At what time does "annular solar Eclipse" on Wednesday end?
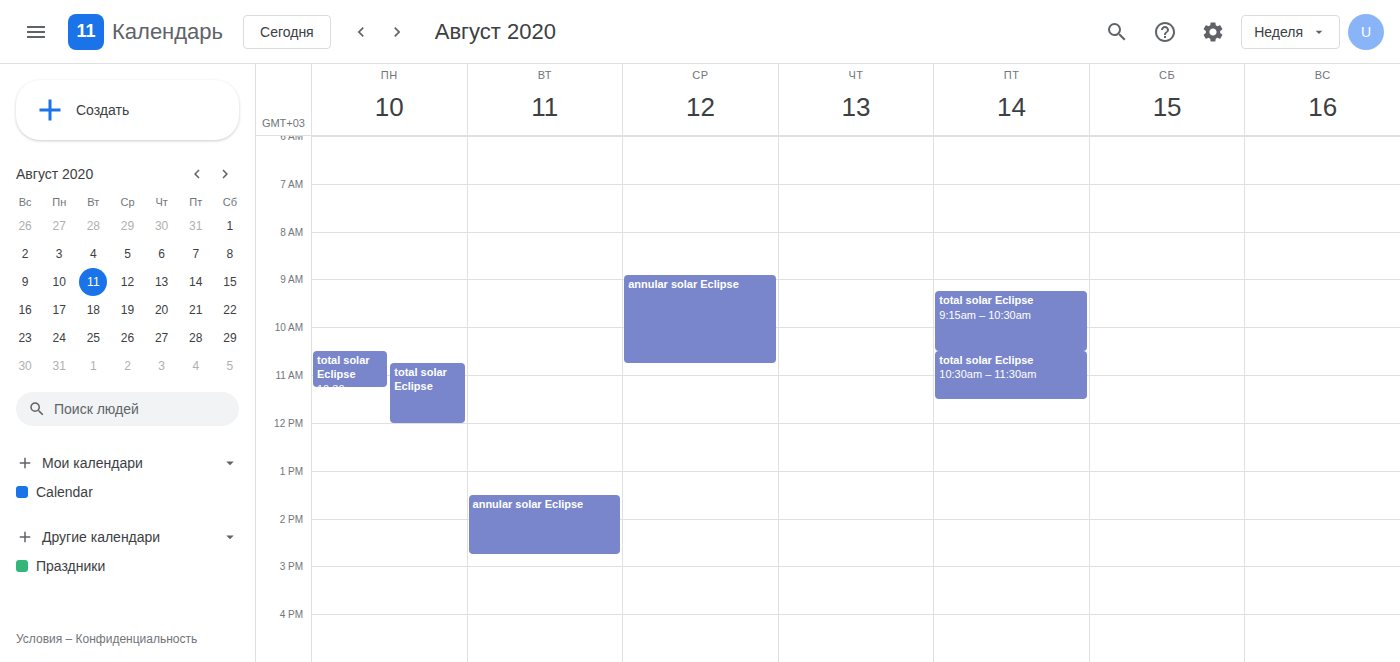
10:45 AM